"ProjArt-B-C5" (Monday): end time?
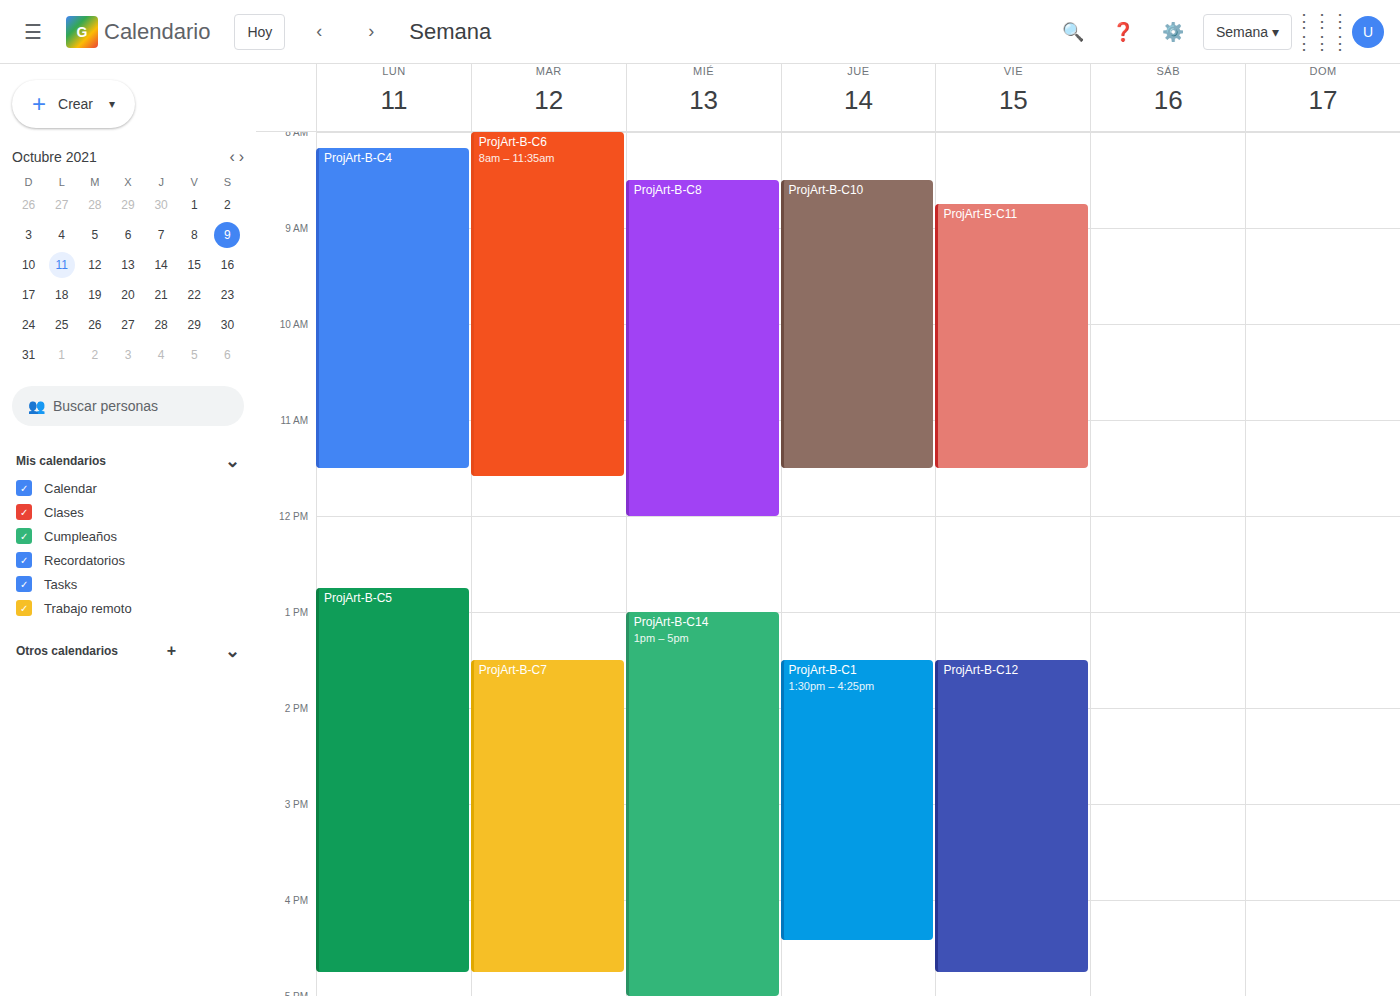
4:45 PM